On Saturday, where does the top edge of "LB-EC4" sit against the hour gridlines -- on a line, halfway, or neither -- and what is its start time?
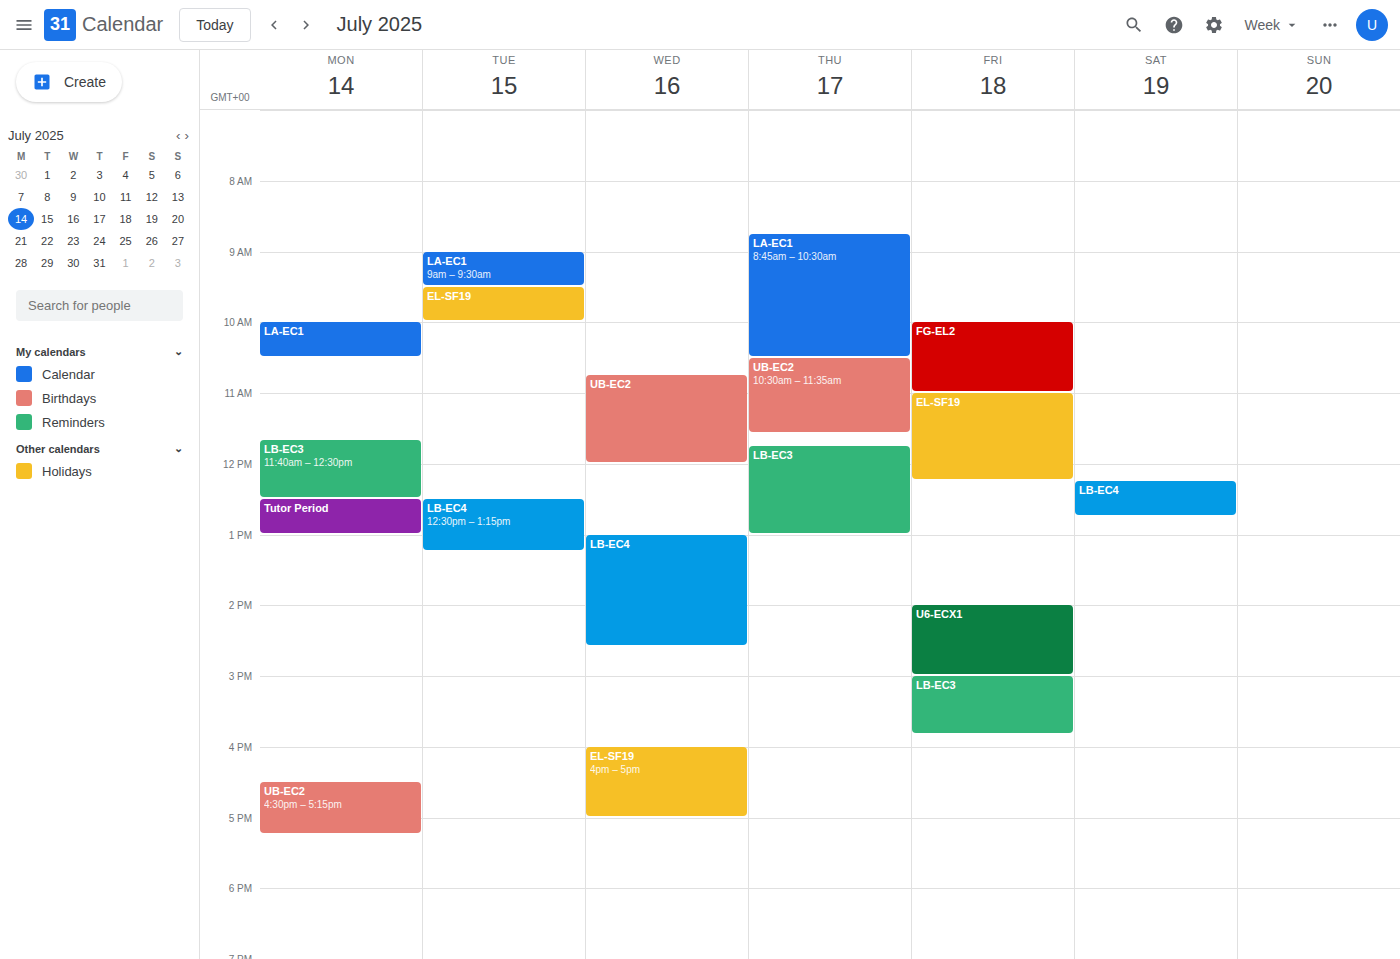
12:15 PM -- neither: a quarter of the way from the 12 PM line to the 1 PM line.